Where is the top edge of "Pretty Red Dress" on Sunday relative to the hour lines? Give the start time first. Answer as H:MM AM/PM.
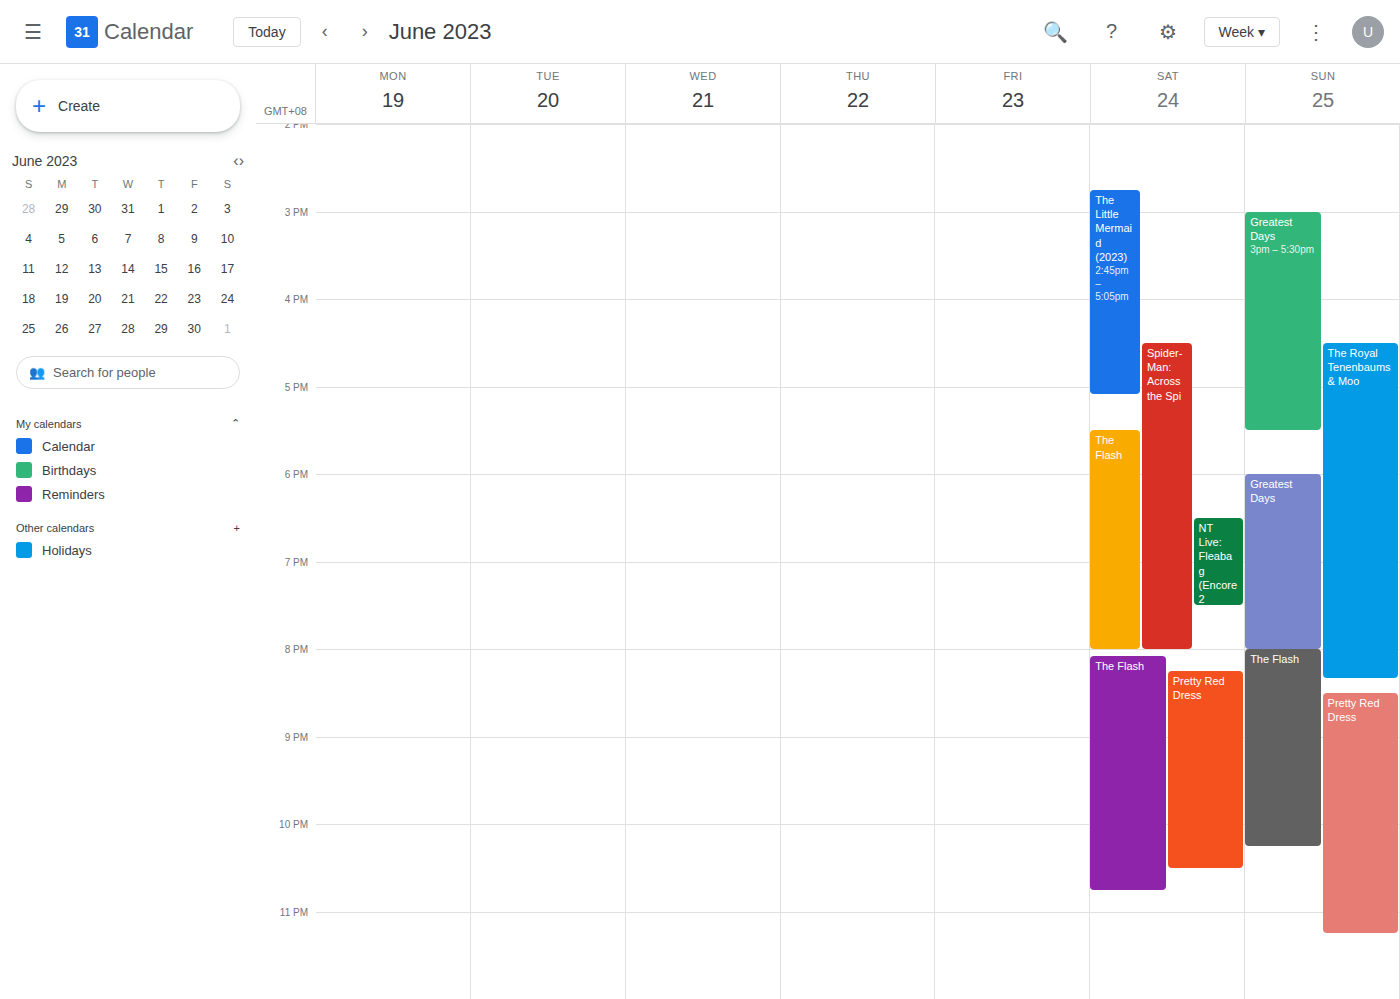
8:30 PM -- halfway between the 8 PM and 9 PM lines.